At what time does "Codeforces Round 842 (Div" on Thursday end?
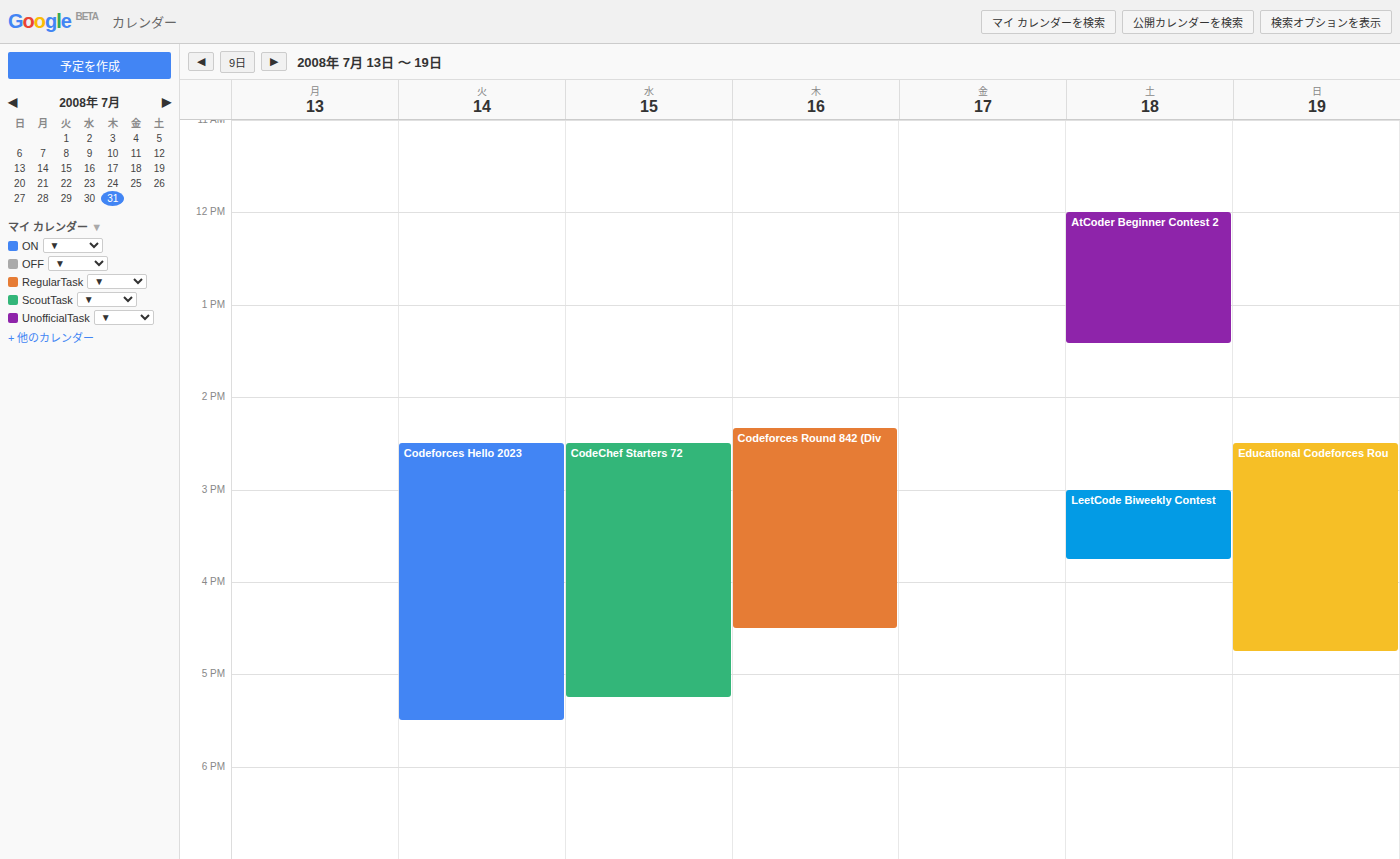
4:30 PM